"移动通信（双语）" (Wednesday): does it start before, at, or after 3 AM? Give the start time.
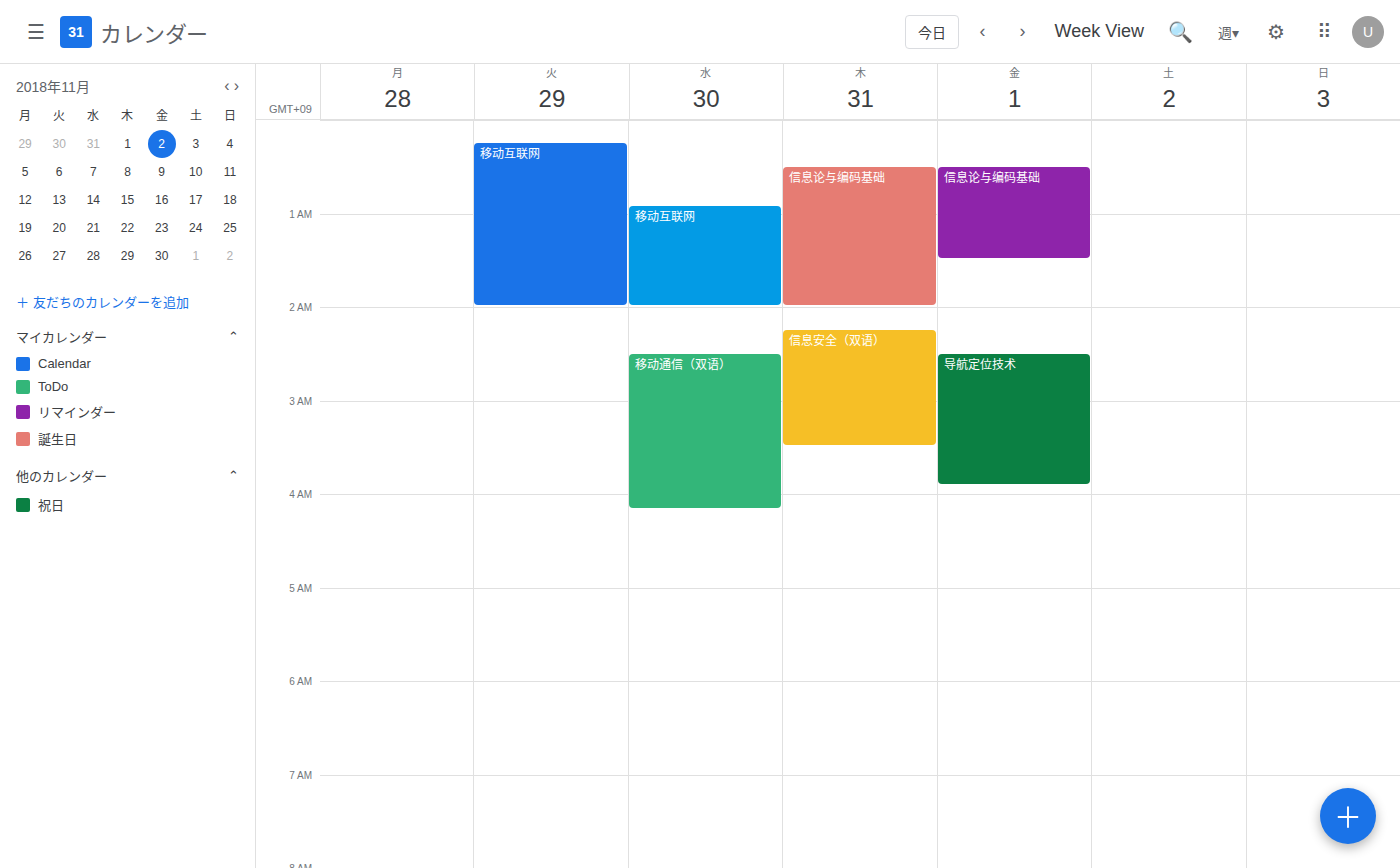
2:30 AM -- before 3 AM, 30 minutes above the 3 AM line.